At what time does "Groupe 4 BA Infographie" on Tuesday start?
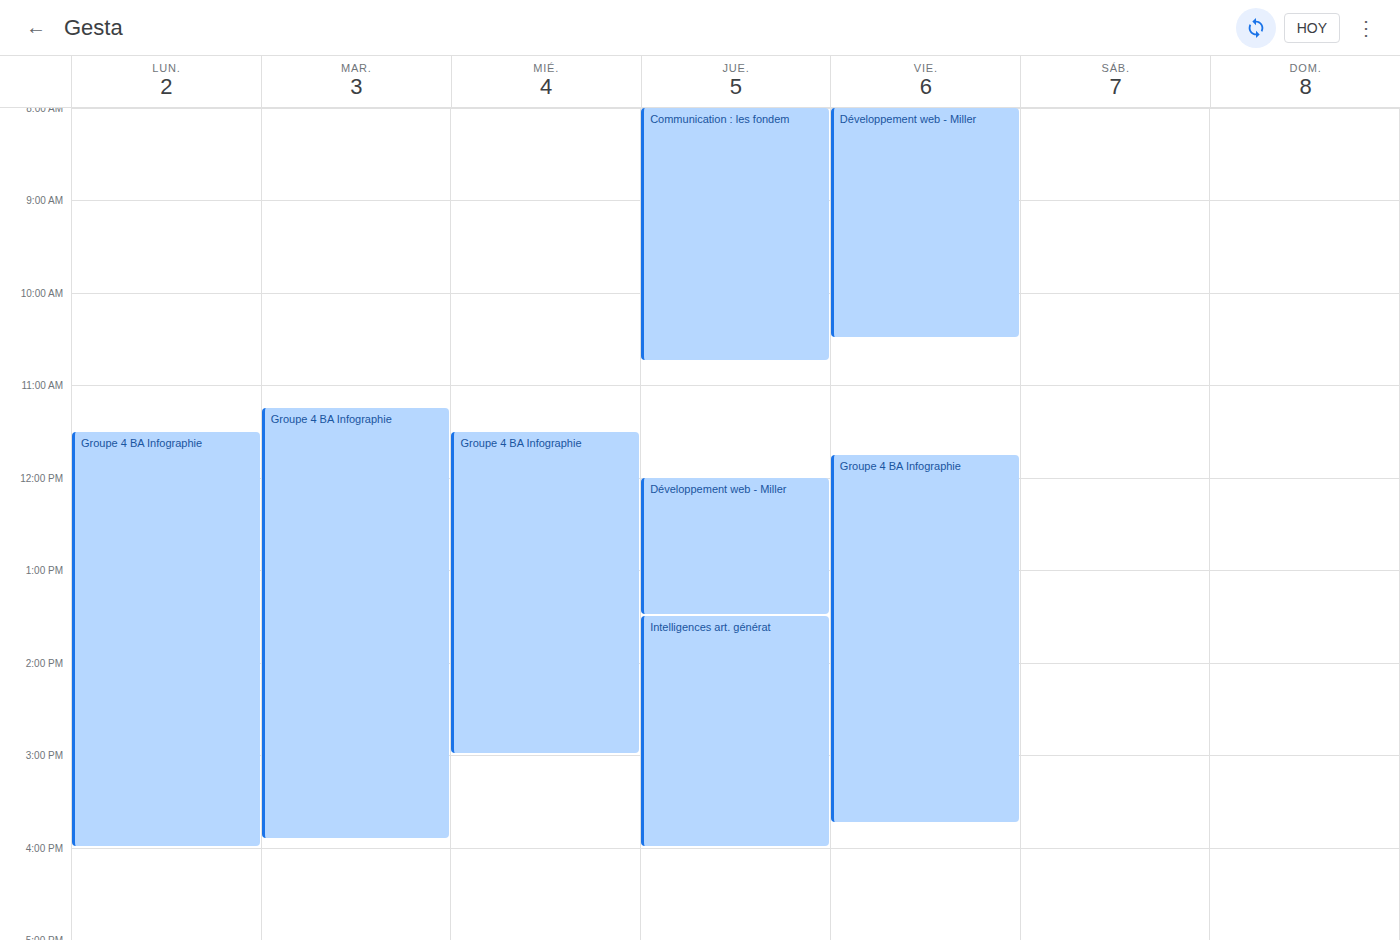
11:15 AM